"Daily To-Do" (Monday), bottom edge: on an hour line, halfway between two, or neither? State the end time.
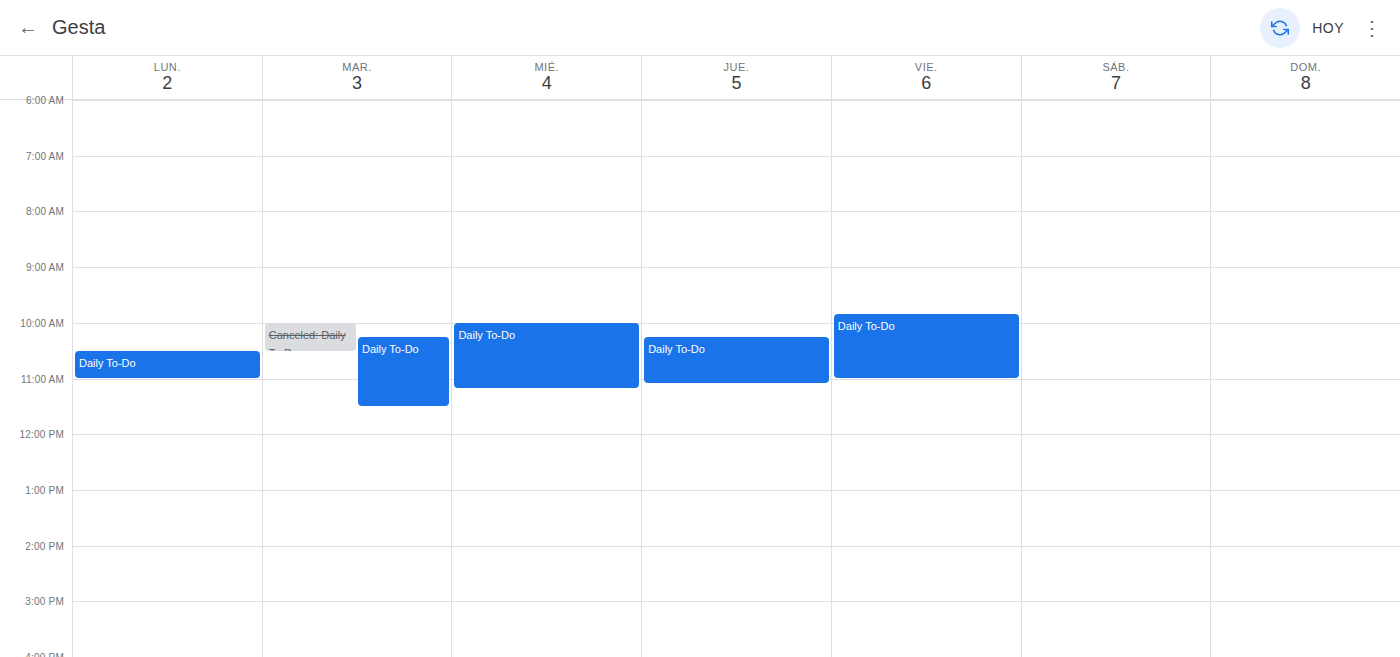
11:00 AM -- exactly on the 11 AM line.